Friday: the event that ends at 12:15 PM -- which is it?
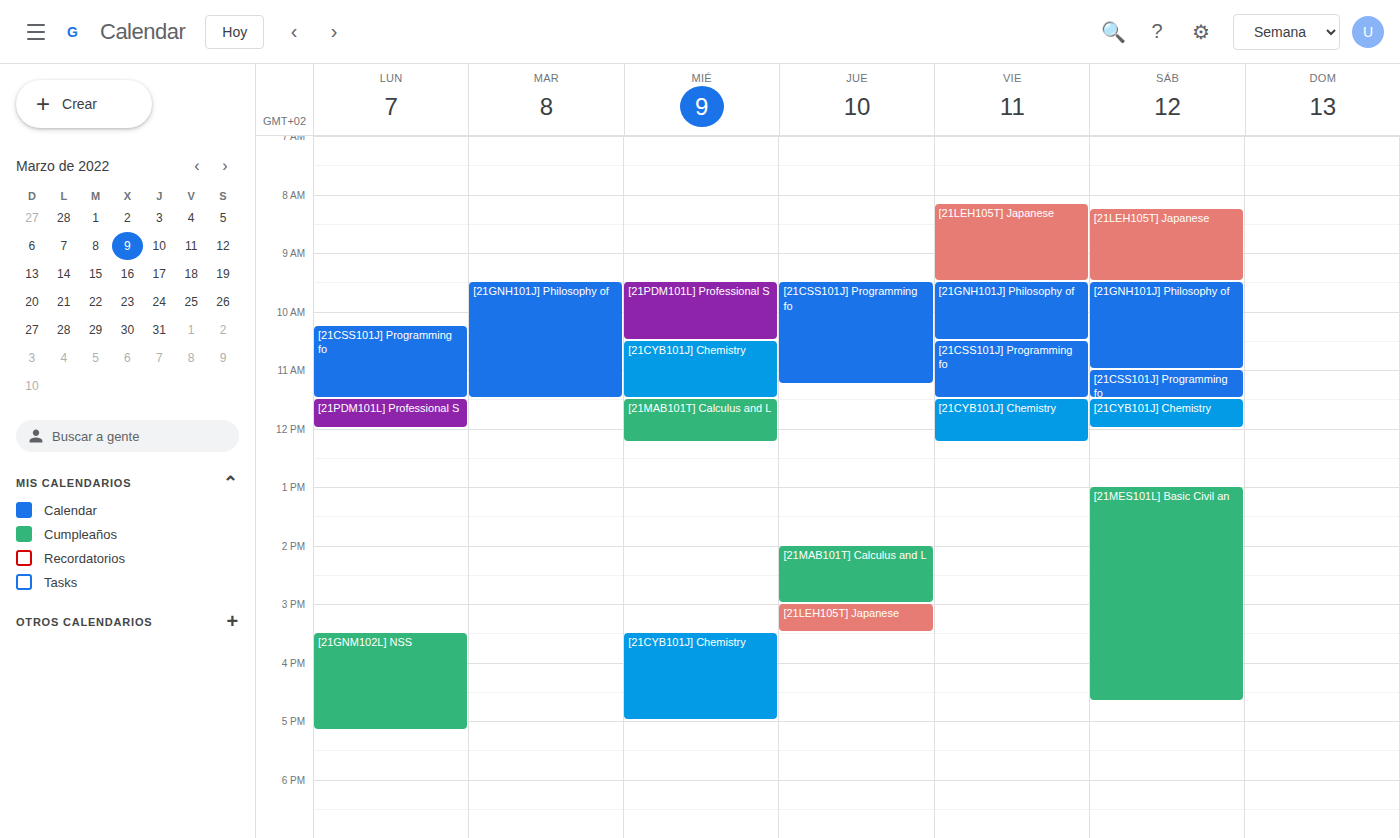
"[21CYB101J] Chemistry"